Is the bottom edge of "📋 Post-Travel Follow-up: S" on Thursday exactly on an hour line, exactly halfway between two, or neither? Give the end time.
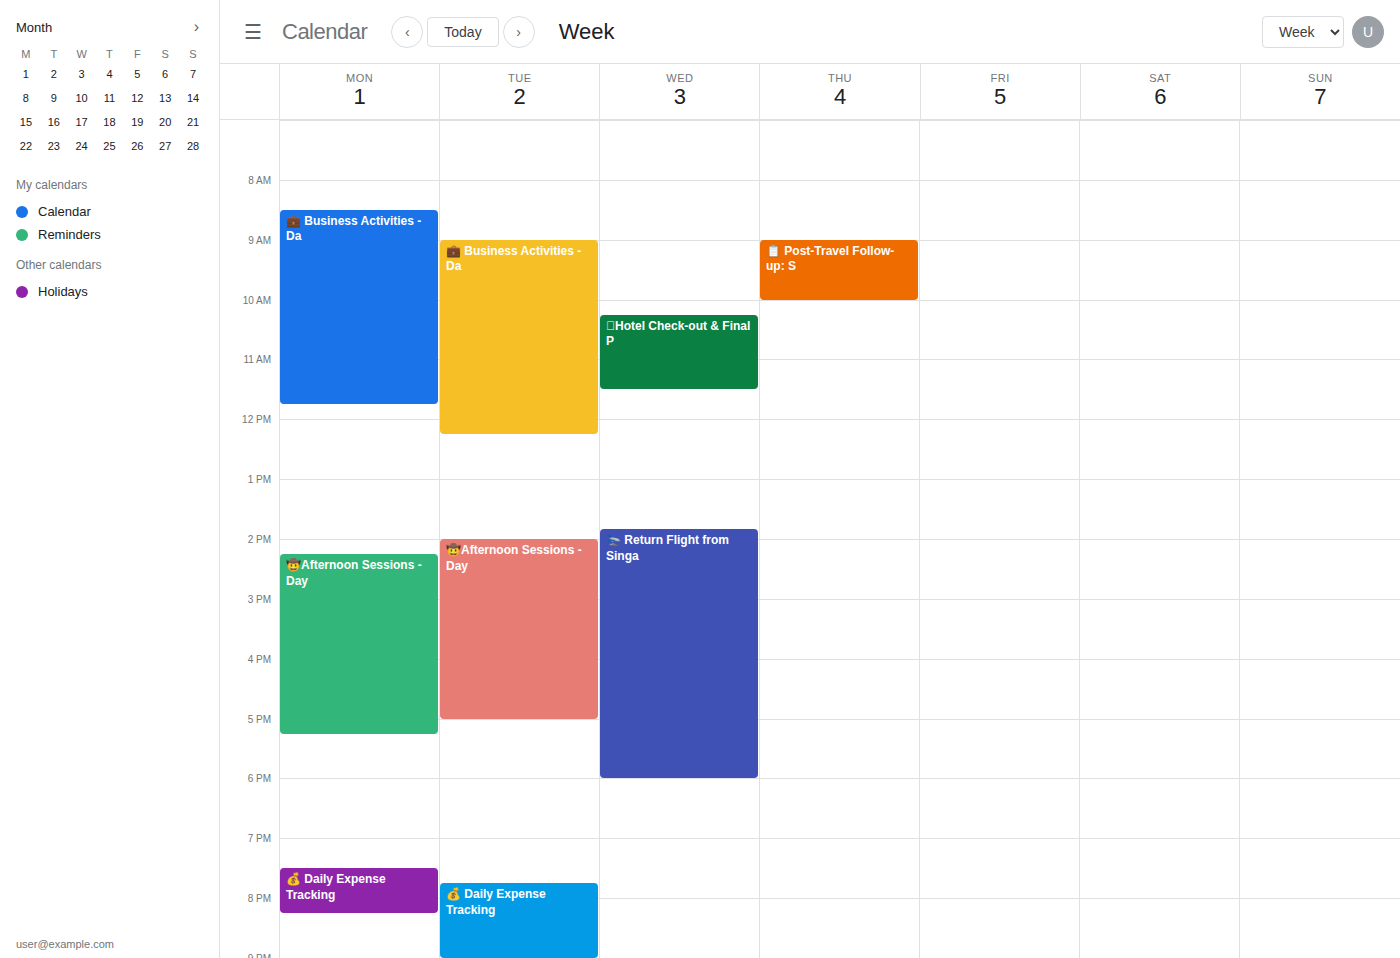
10:00 AM -- exactly on the 10 AM line.